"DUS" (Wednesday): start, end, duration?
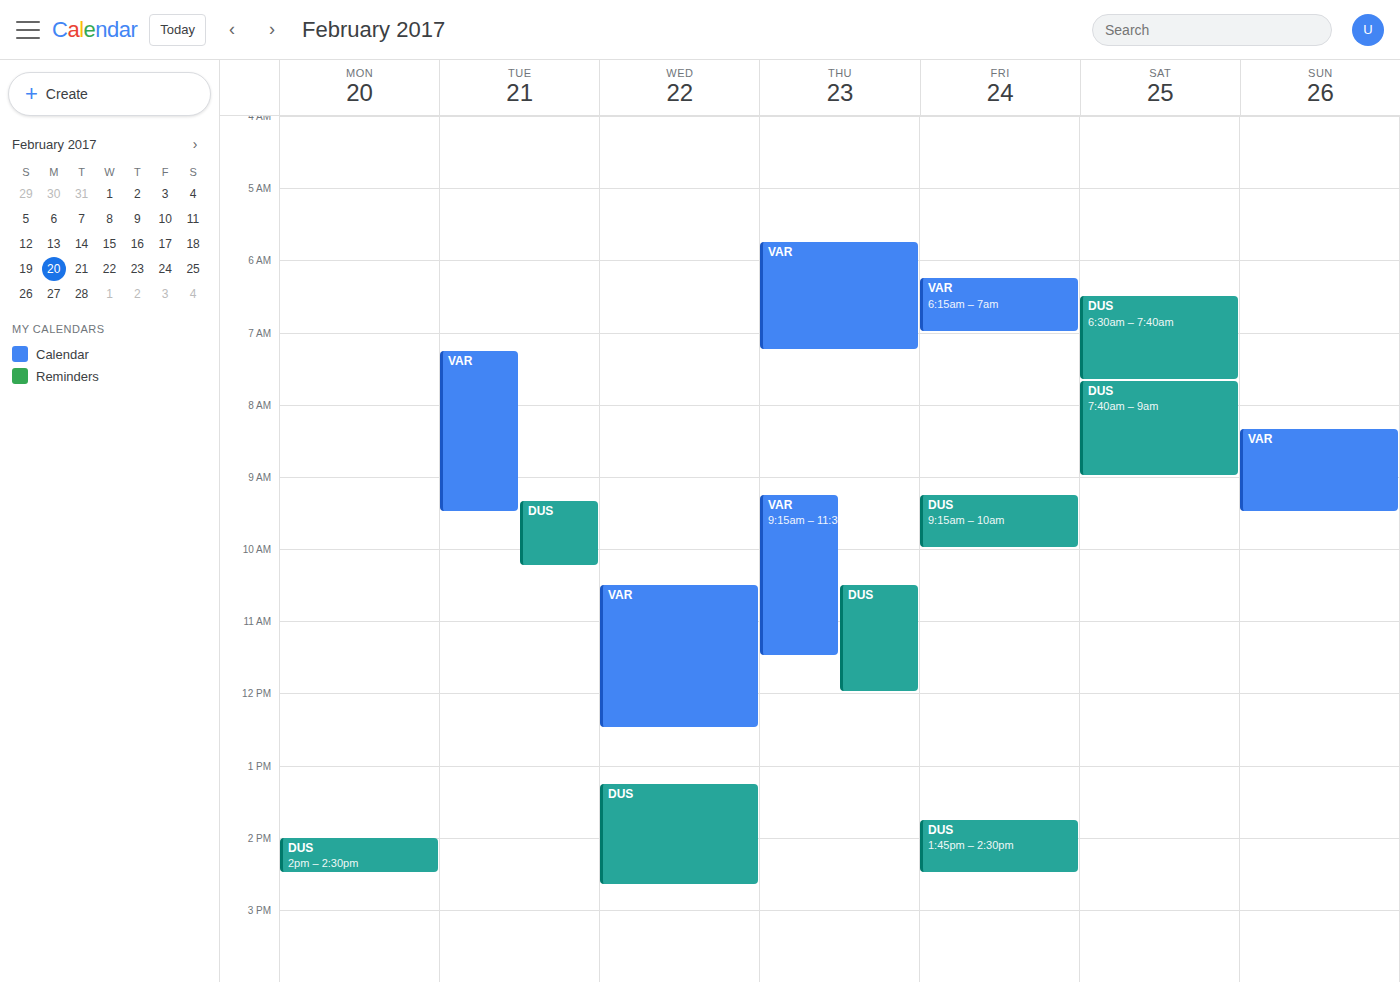
1:15 PM to 2:40 PM, 1 hour 25 minutes